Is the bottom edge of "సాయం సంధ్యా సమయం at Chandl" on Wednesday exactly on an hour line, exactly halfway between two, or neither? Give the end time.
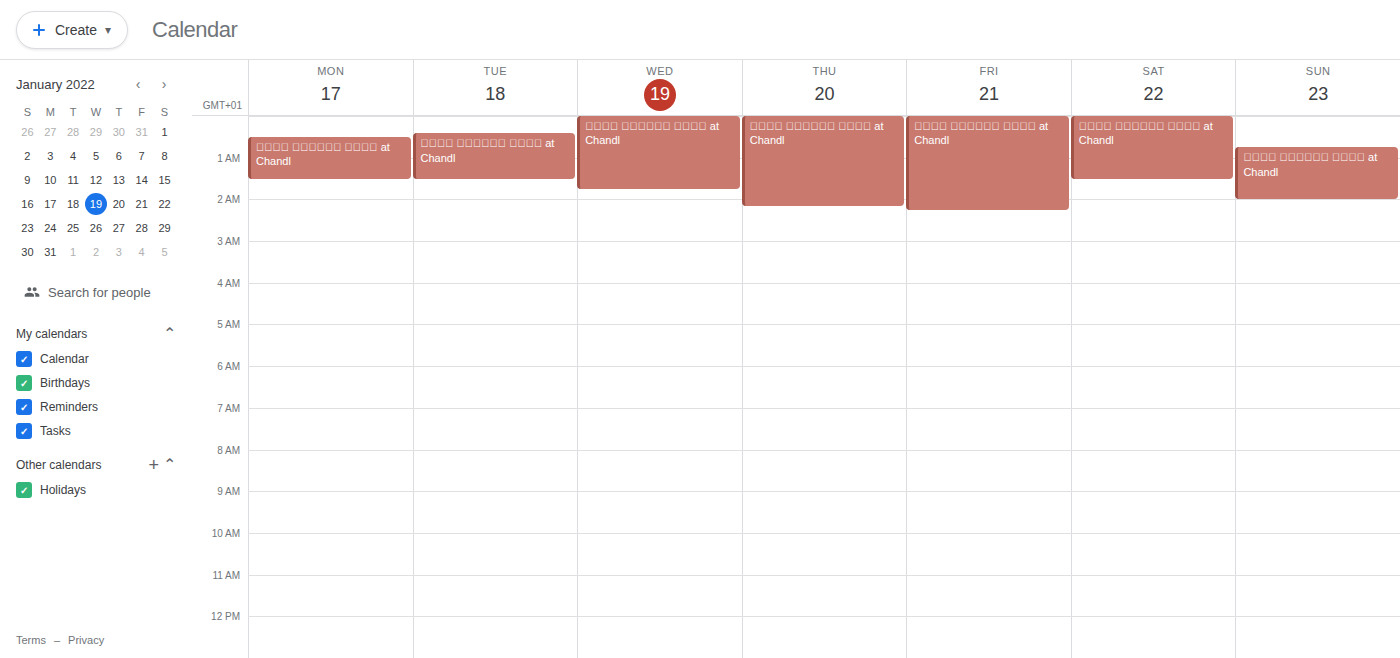
01:45 -- neither: three quarters of the way from the 01:00 line to the 02:00 line.